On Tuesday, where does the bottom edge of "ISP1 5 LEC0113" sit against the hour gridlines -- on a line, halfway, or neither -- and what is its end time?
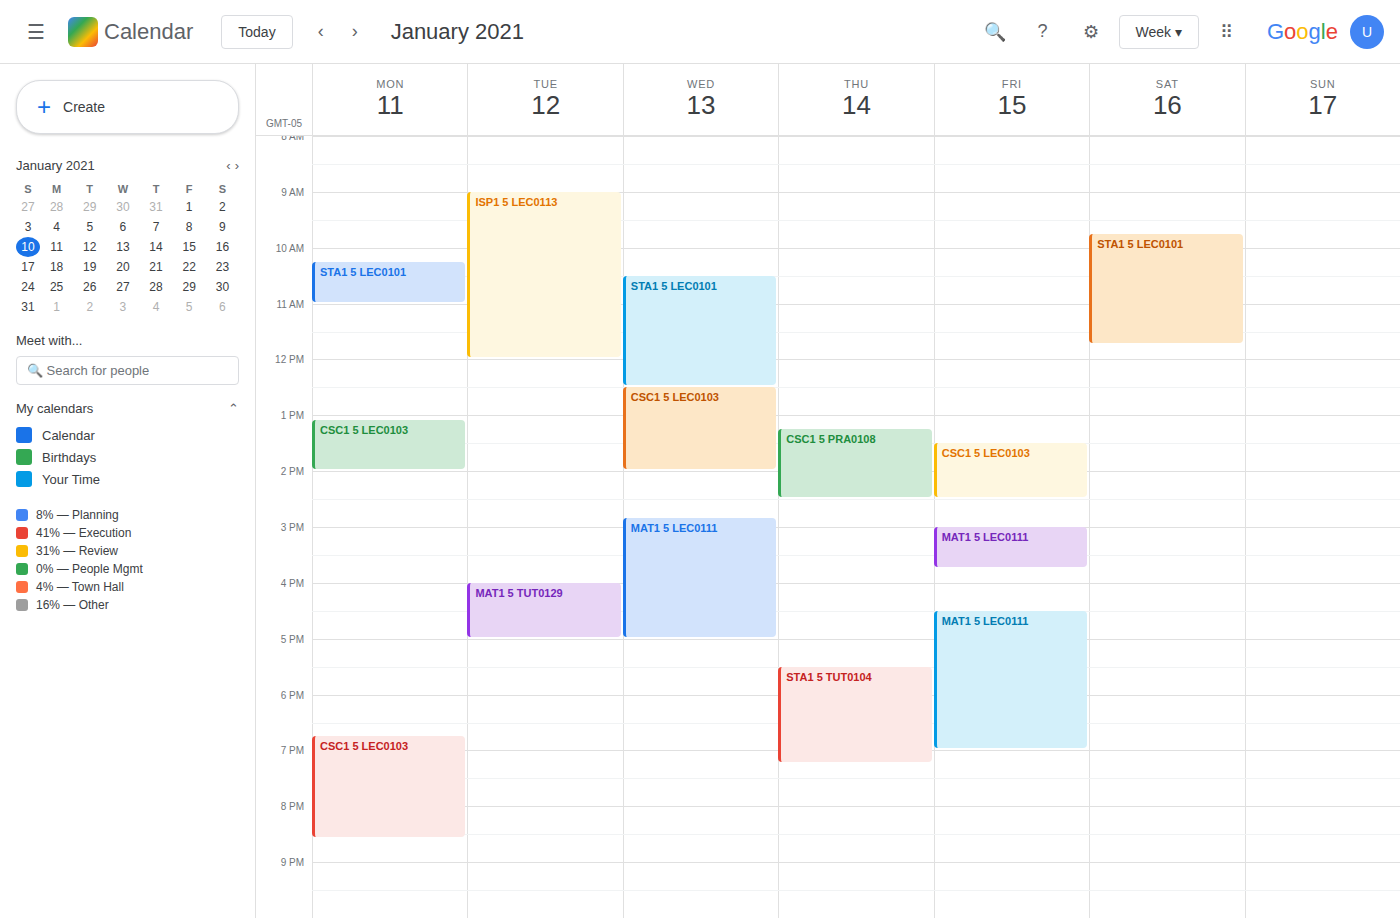
12:00 PM -- exactly on the 12 PM line.